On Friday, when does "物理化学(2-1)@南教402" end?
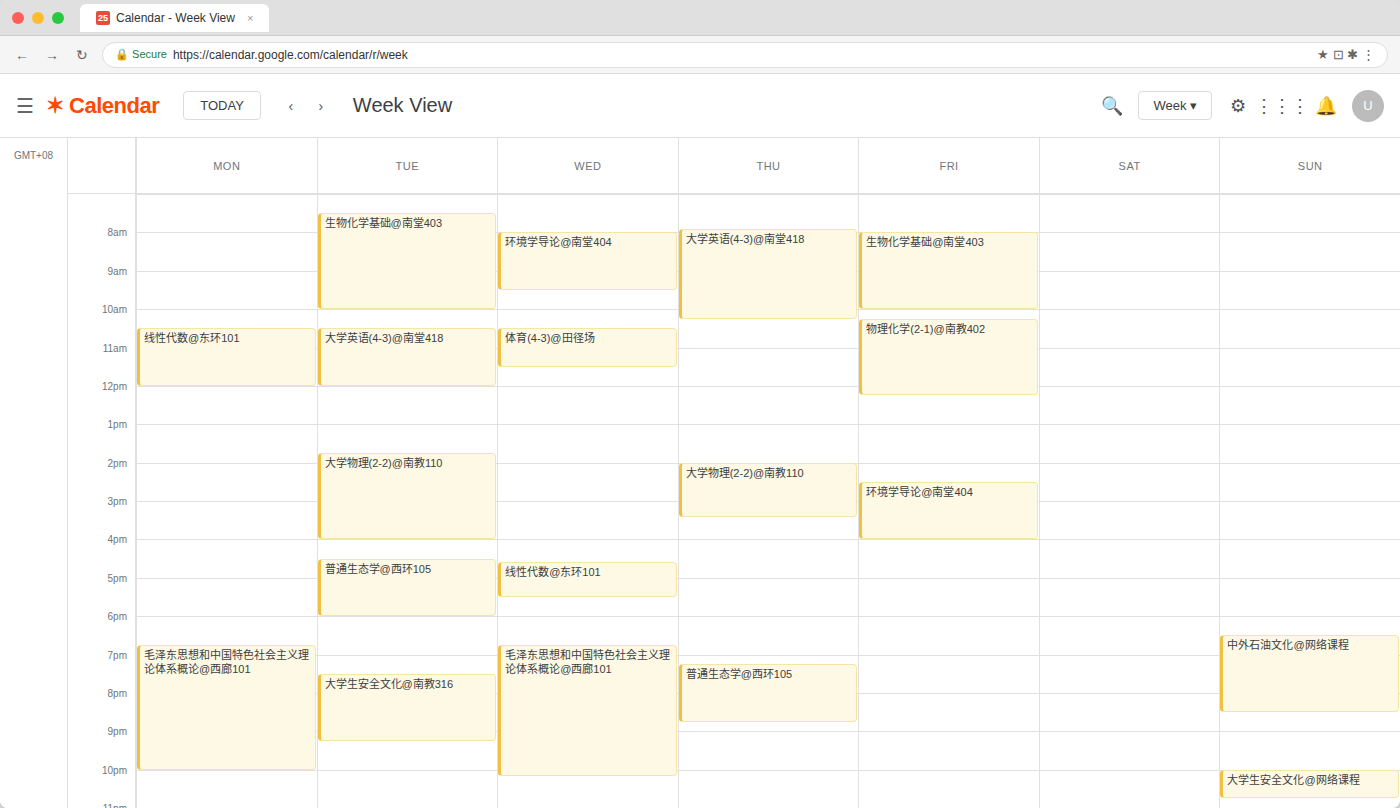
12:15